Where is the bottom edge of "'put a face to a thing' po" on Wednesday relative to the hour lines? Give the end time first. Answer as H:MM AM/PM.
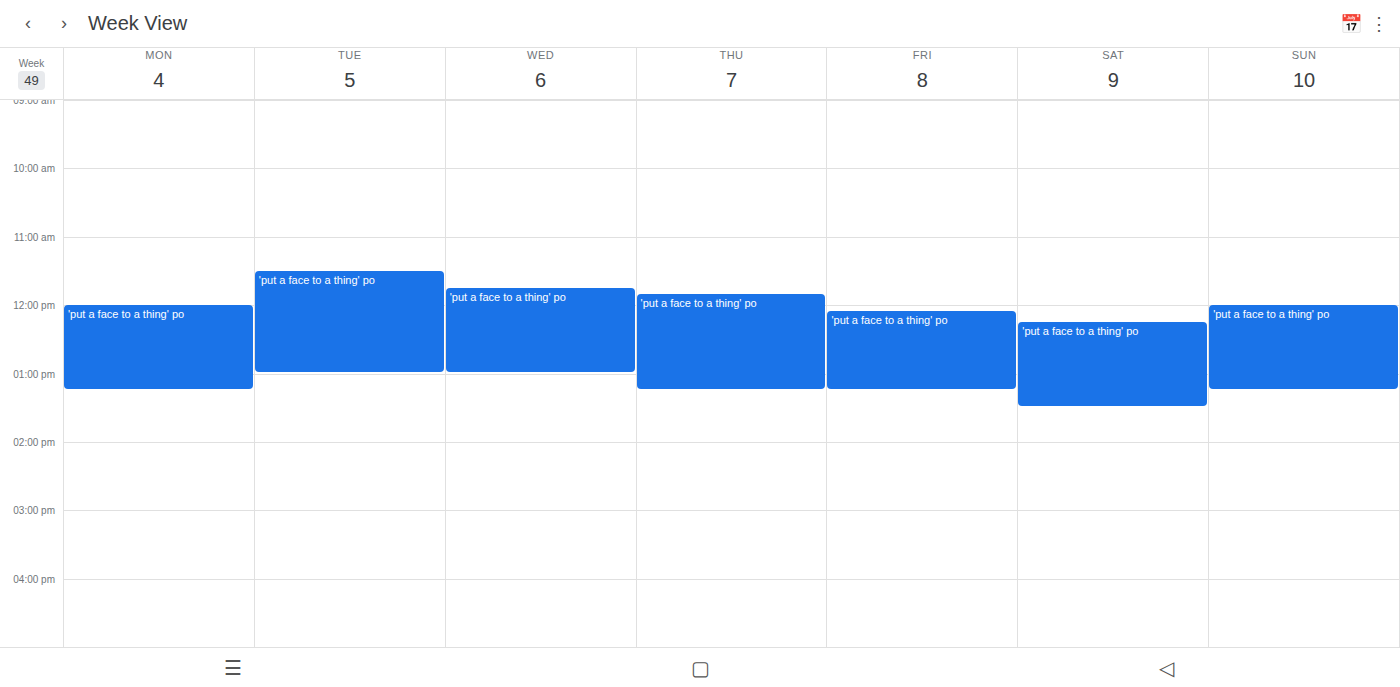
1:00 PM -- exactly on the 1 PM line.